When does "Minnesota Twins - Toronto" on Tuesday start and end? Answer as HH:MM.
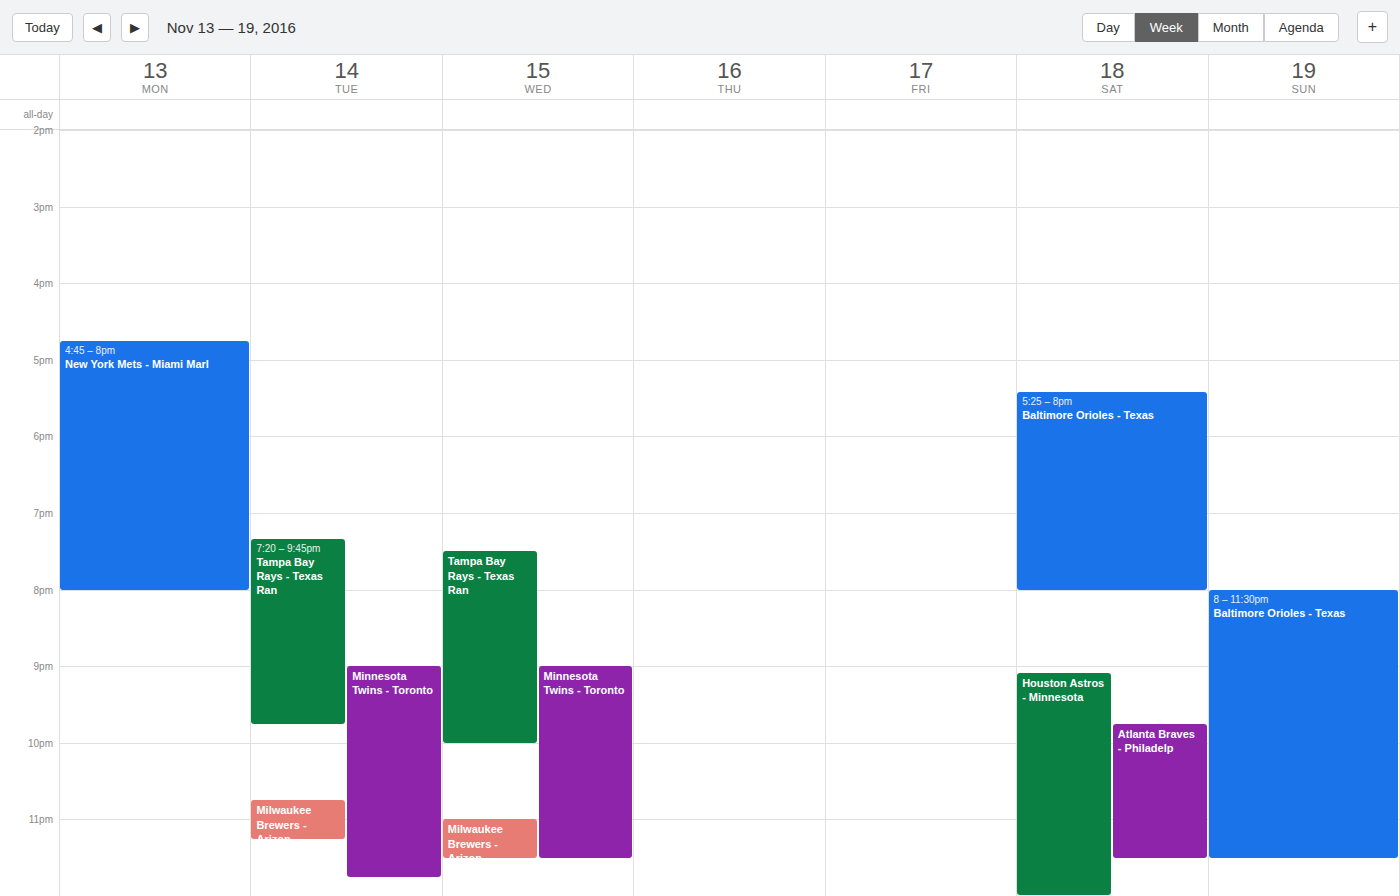
21:00 to 23:45